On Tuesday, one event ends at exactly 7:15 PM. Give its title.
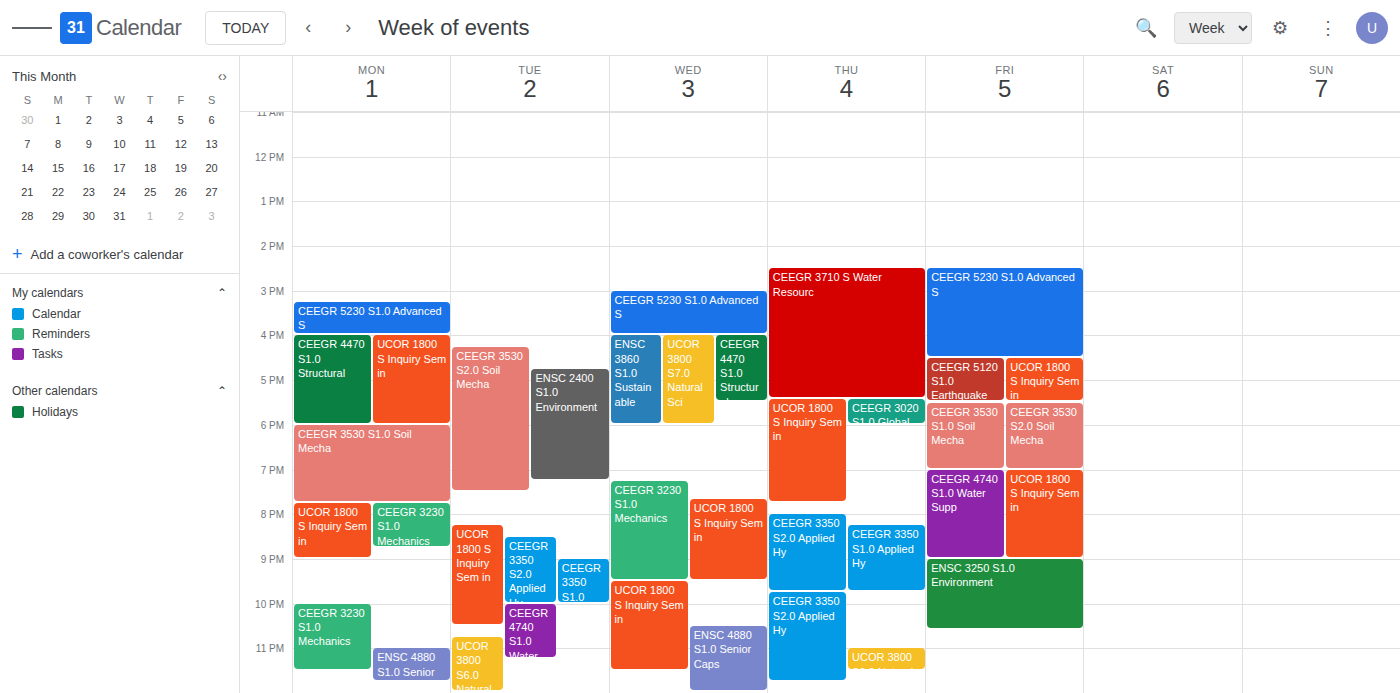
"ENSC 2400 S1.0 Environment"